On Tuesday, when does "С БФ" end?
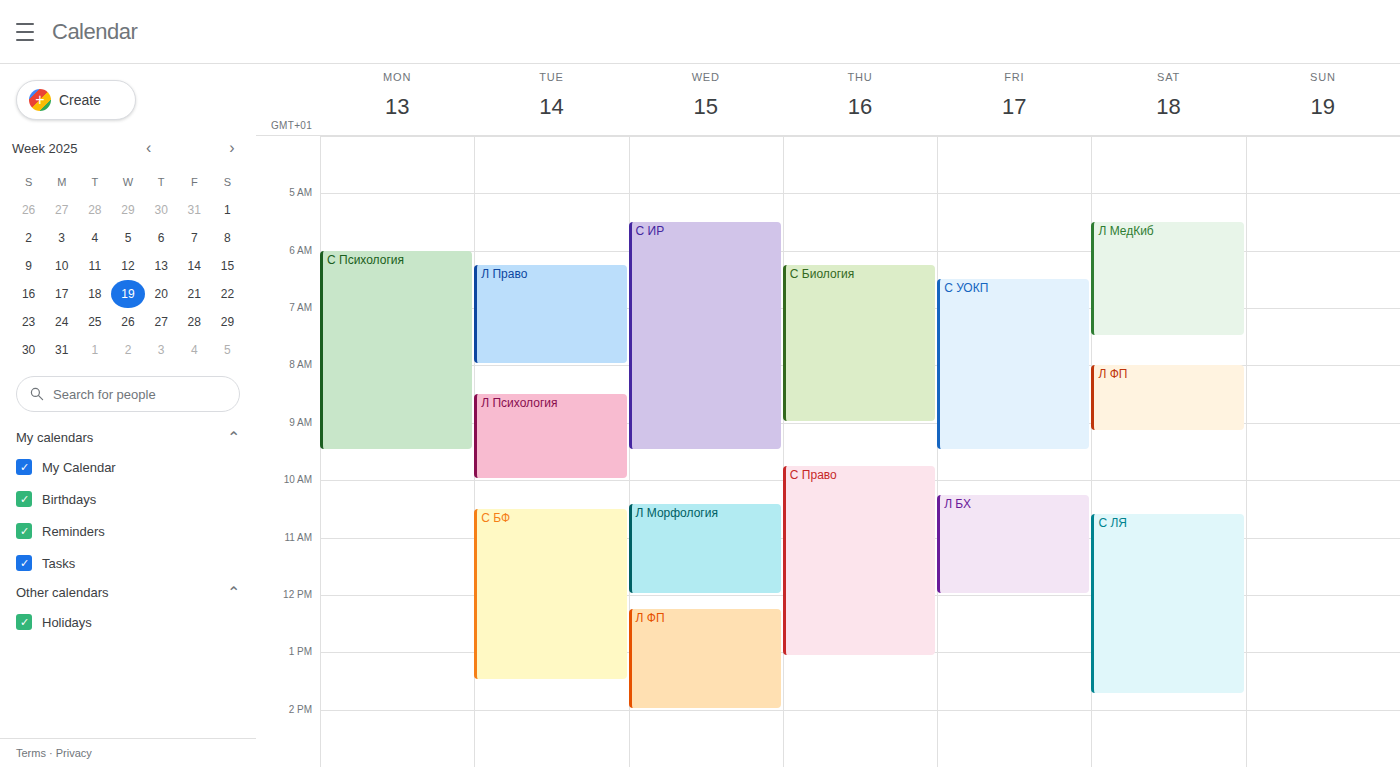
1:30 PM